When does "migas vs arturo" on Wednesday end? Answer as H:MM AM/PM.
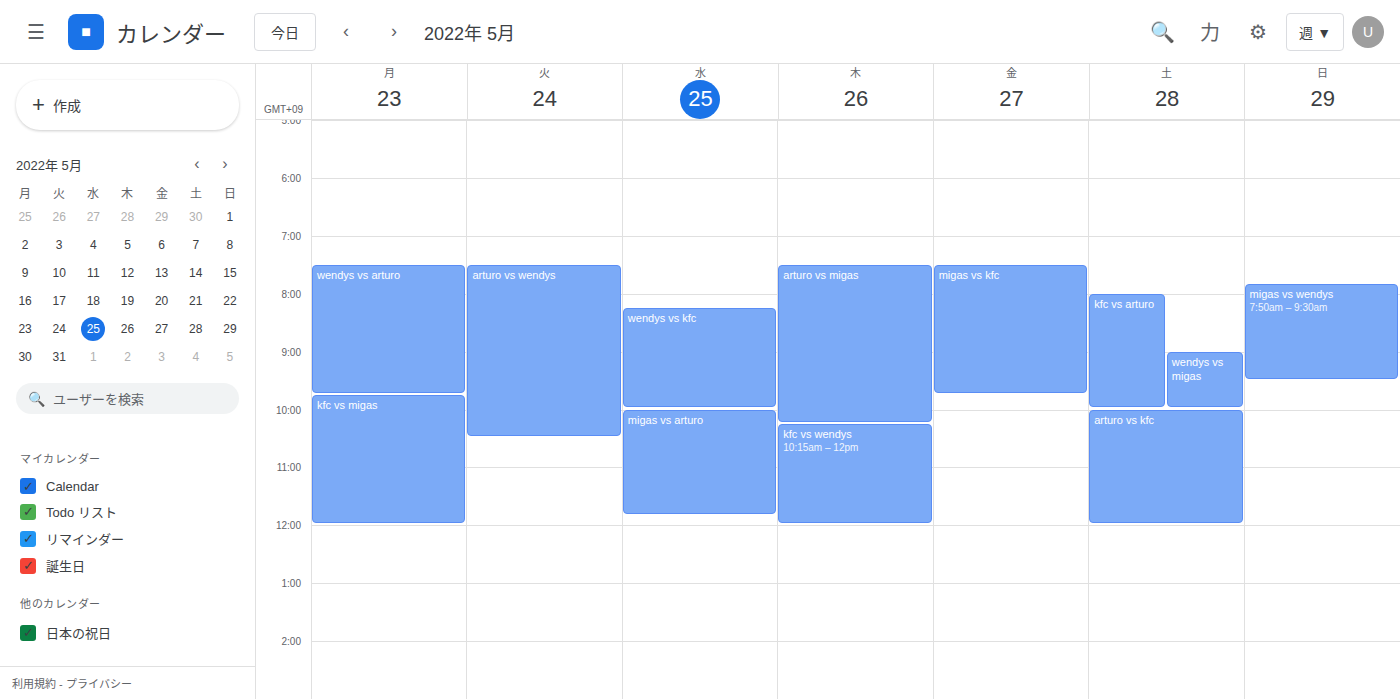
11:50 AM